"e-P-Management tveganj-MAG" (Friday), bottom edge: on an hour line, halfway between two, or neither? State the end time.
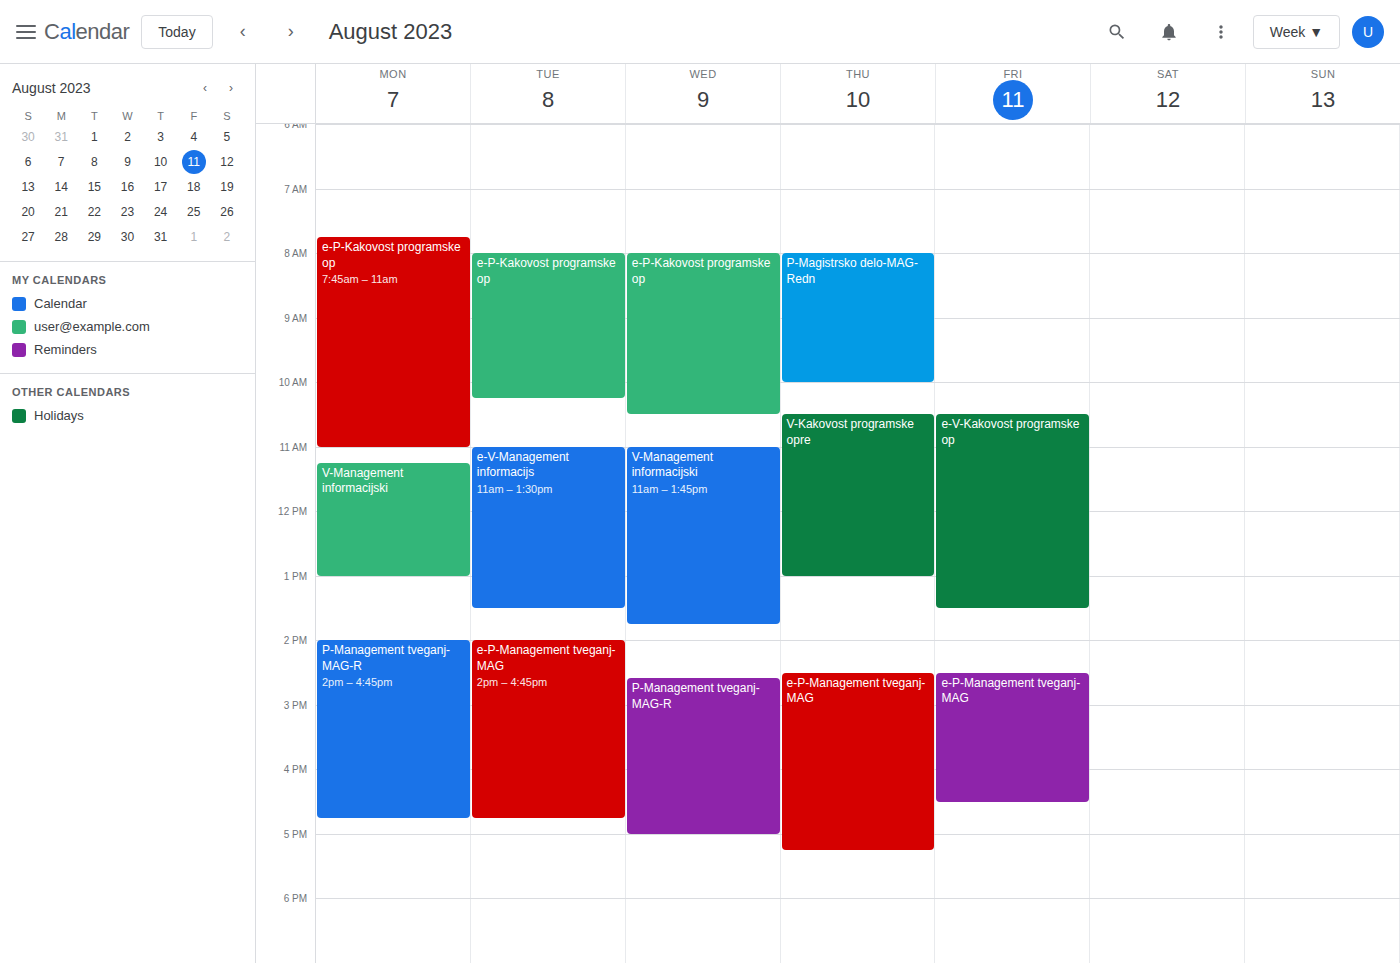
4:30 PM -- halfway between the 4 PM and 5 PM lines.